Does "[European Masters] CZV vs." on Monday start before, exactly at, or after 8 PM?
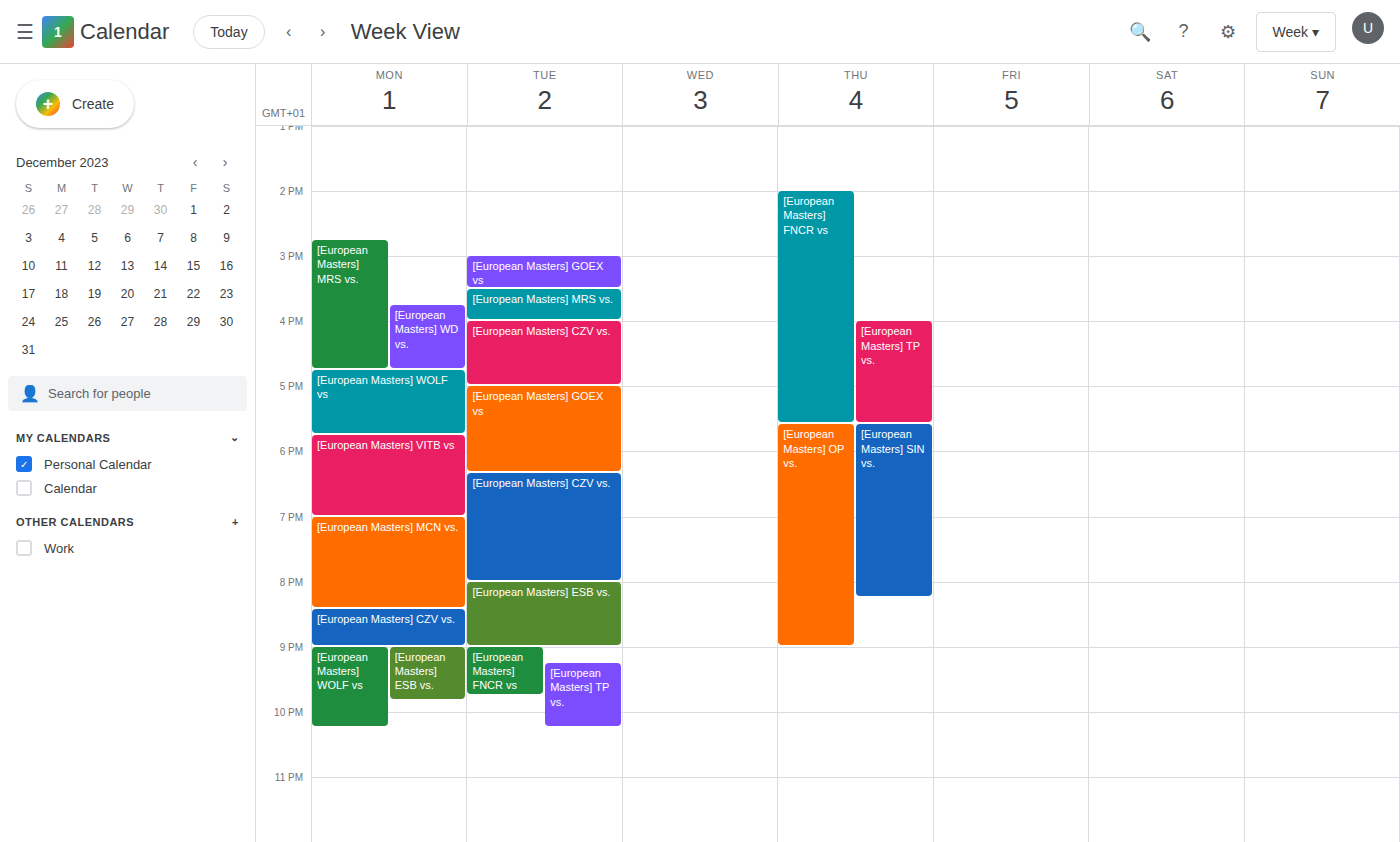
8:25 PM -- after 8 PM, 25 minutes below the 8 PM line.